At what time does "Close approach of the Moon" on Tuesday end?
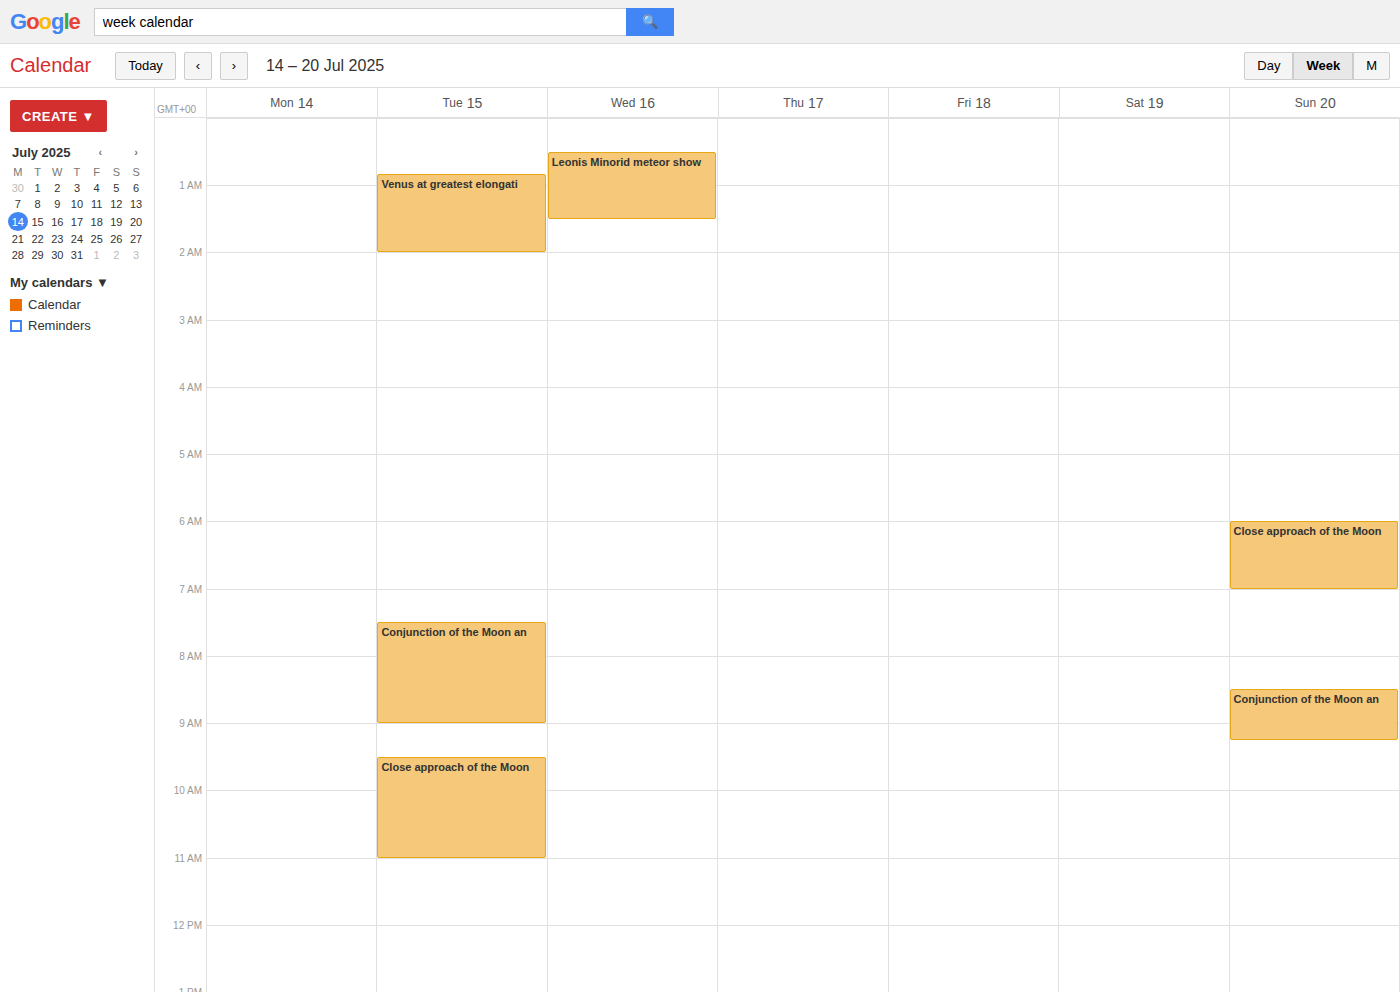
11:00 AM